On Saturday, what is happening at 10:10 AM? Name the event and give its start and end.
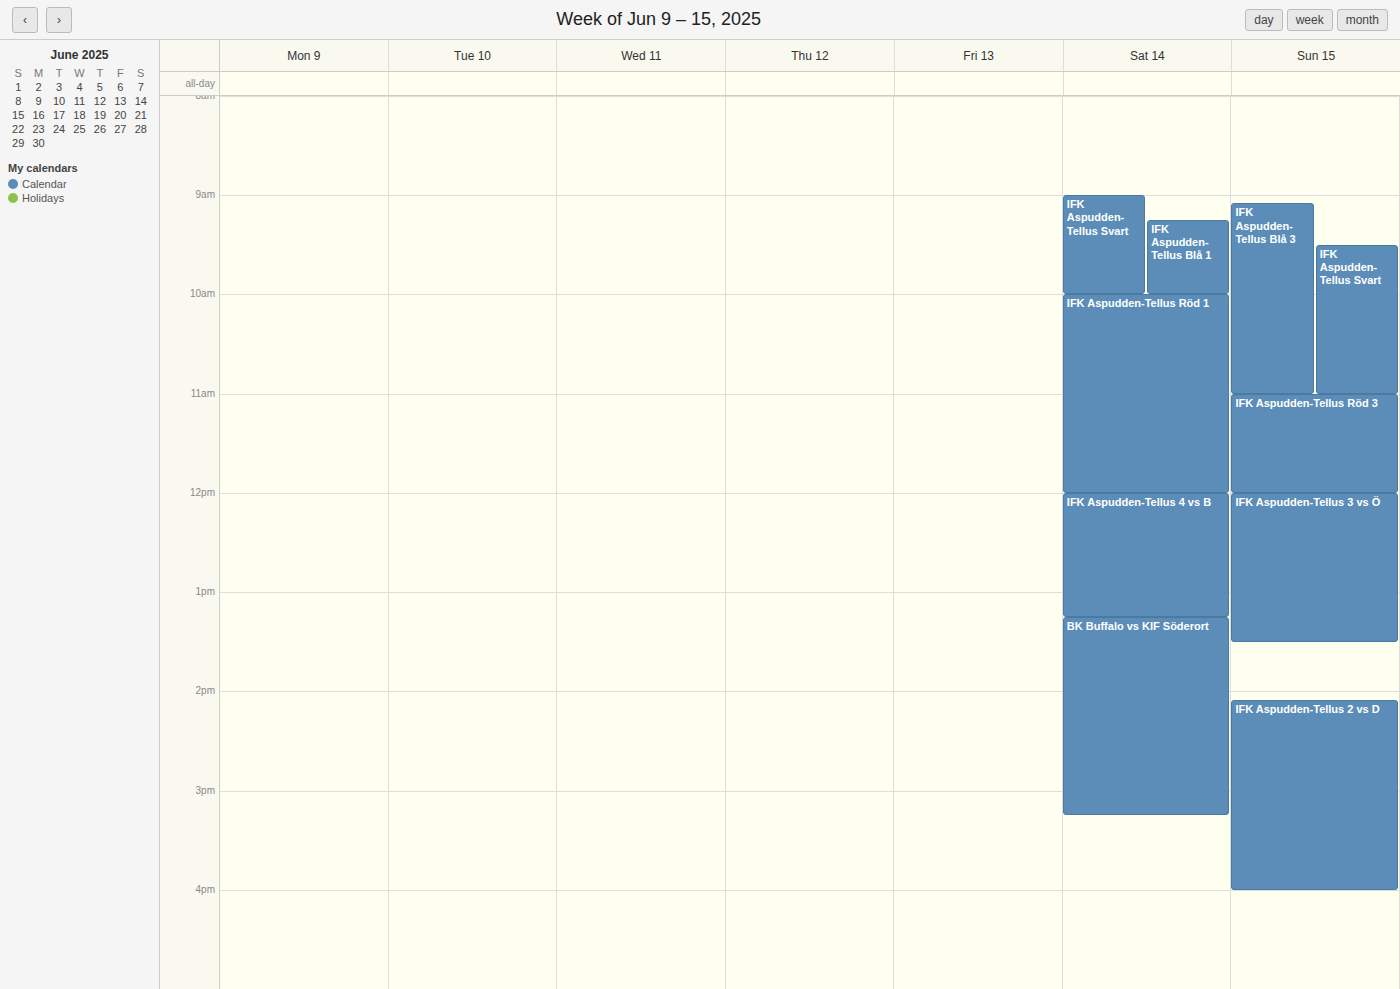
"IFK Aspudden-Tellus Röd 1", 10:00 AM to 12:00 PM